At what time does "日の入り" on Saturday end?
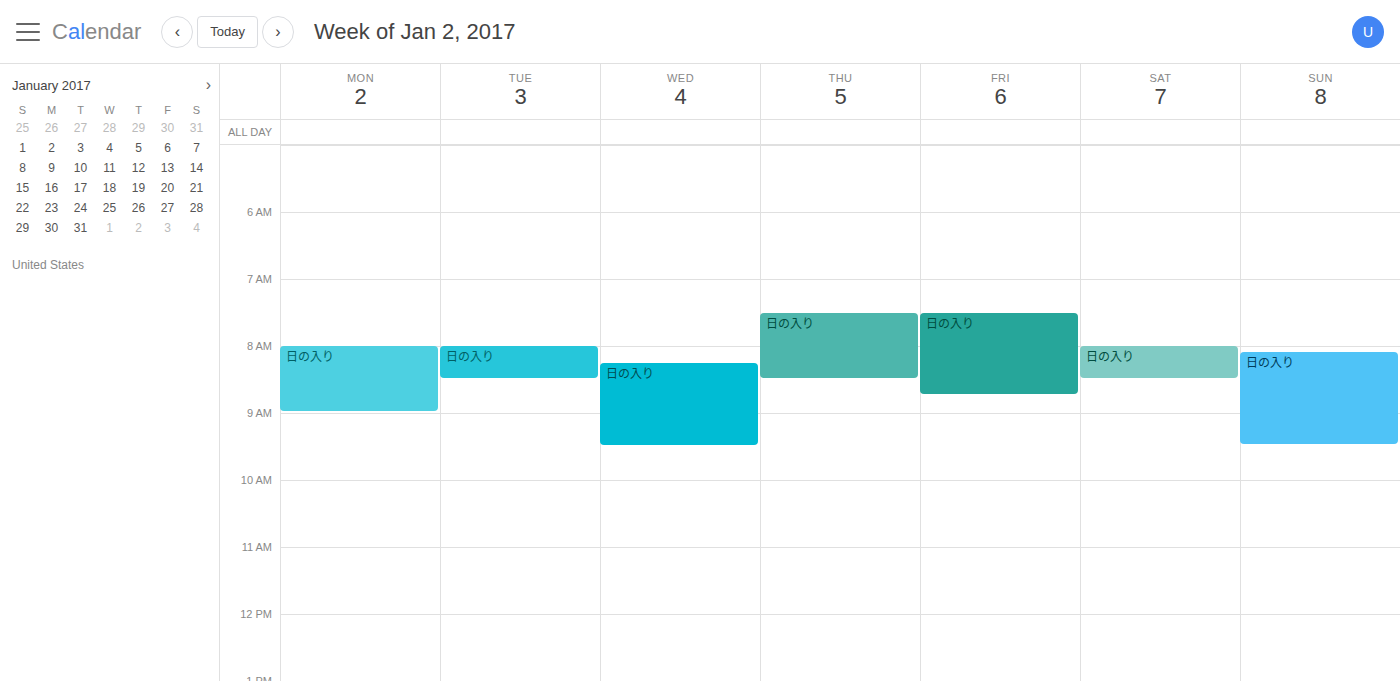
08:30